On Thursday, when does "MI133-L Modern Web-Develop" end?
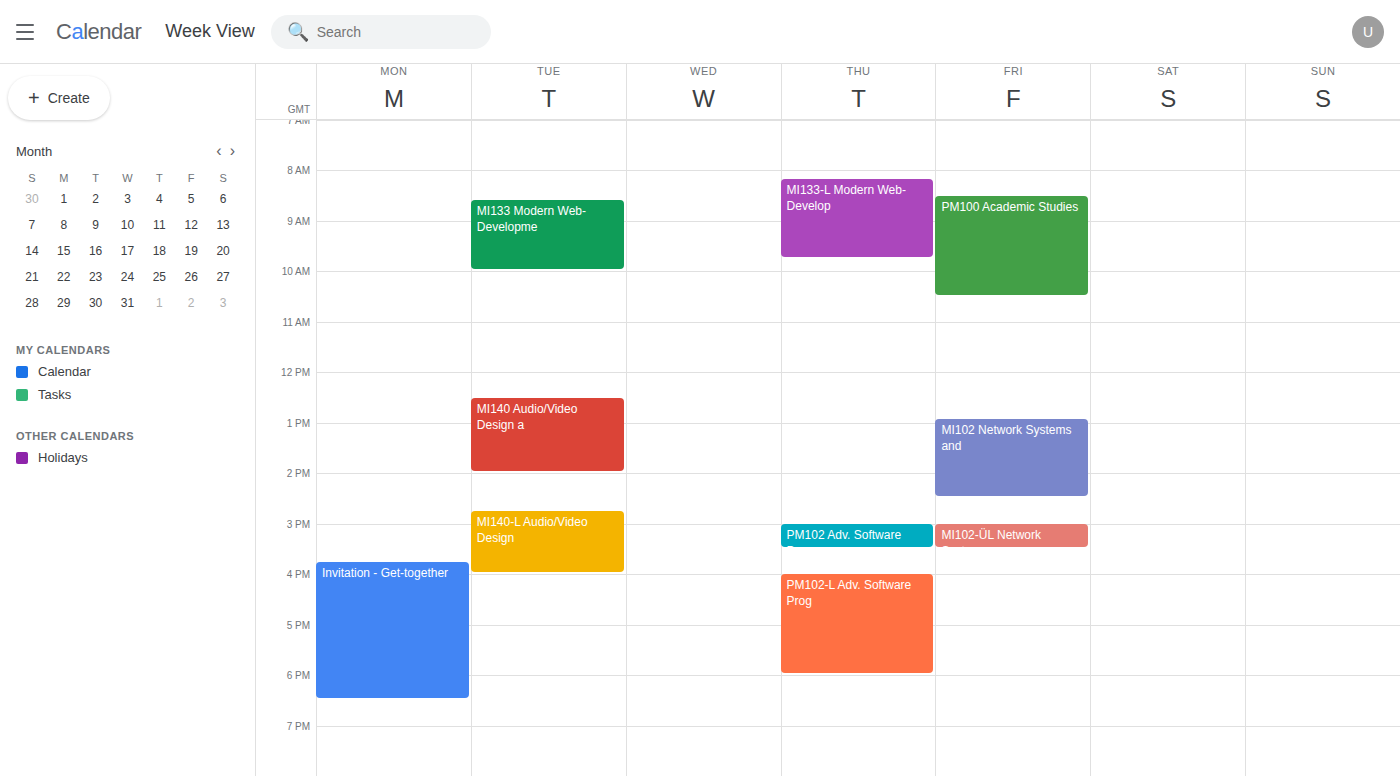
9:45 AM